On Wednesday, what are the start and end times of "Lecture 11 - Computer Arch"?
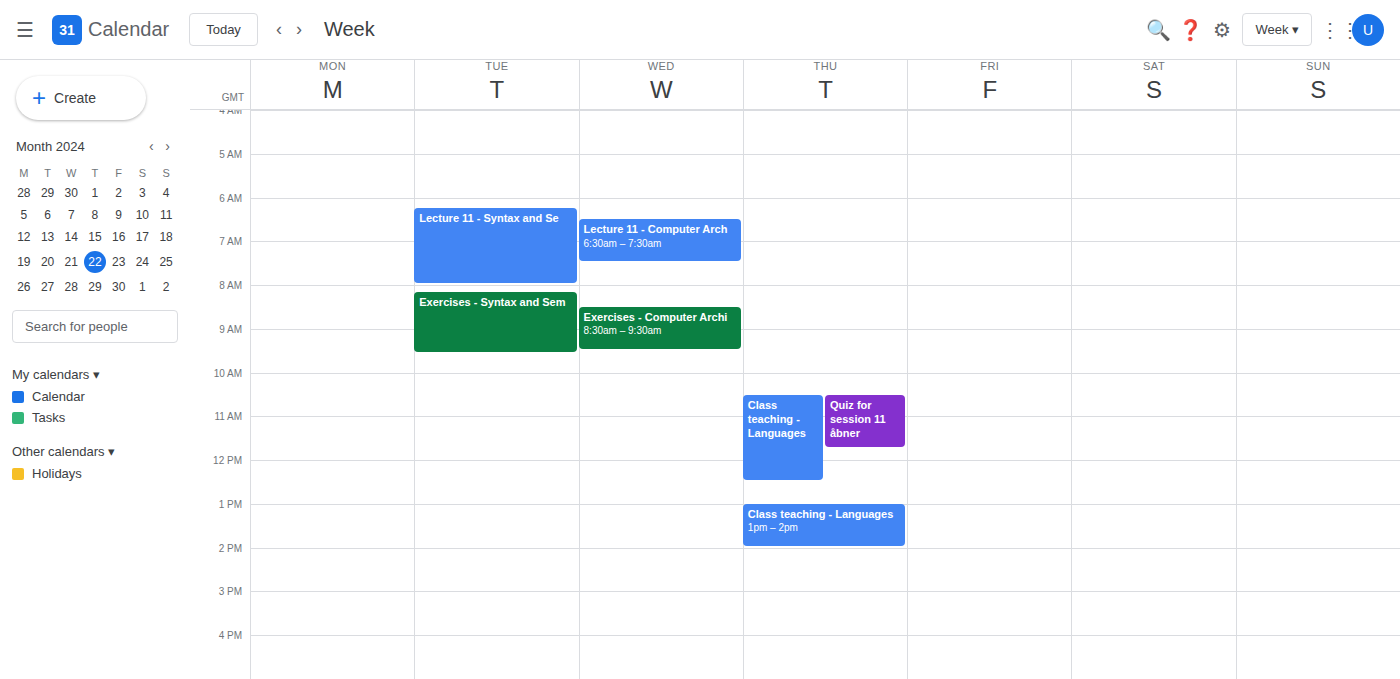
6:30 AM to 7:30 AM